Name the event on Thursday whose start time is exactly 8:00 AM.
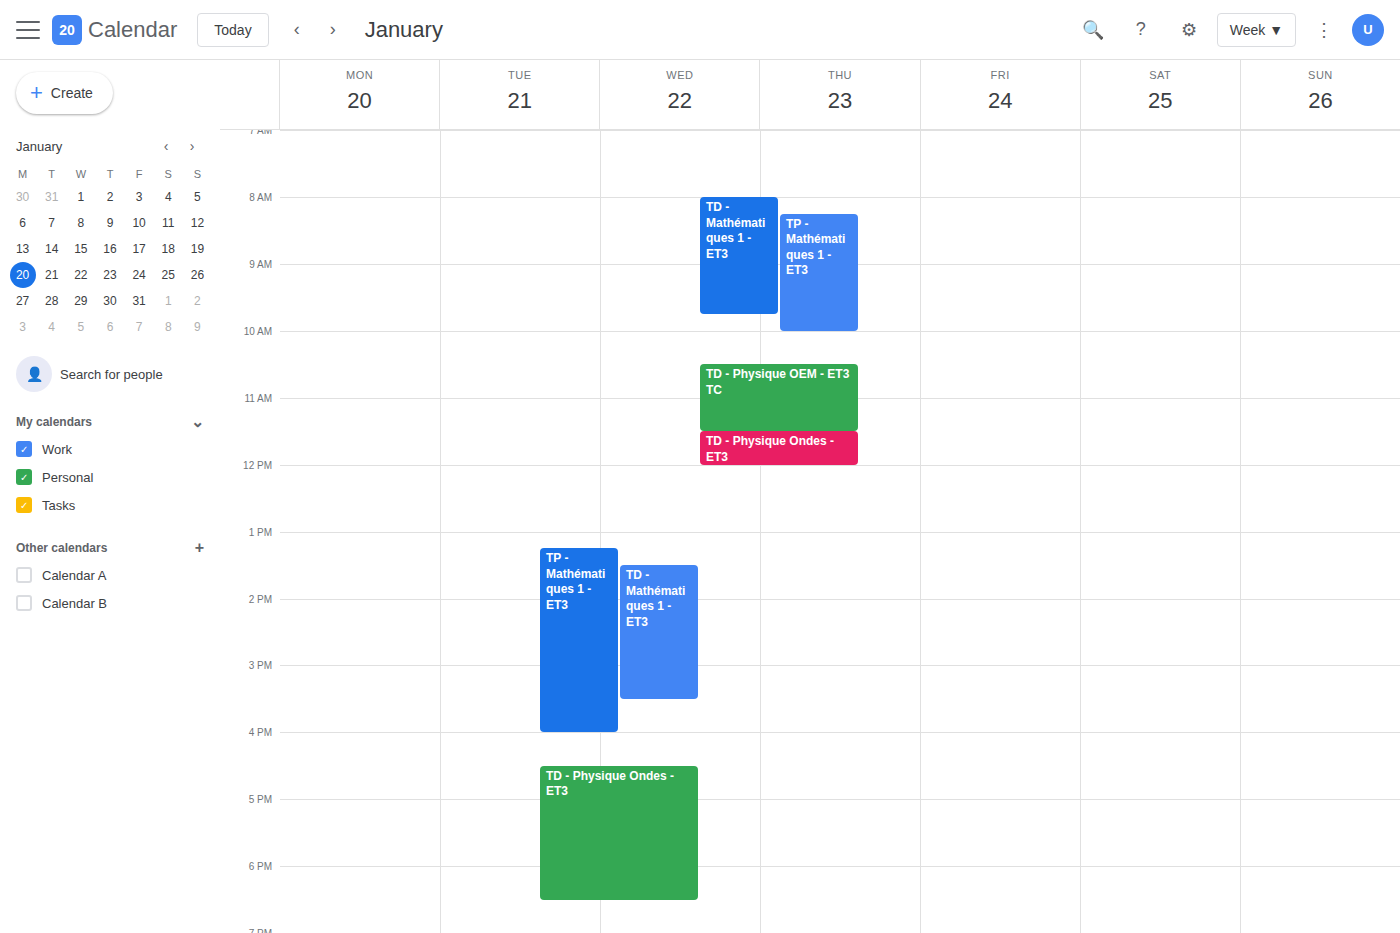
"TD - Mathématiques 1 - ET3"